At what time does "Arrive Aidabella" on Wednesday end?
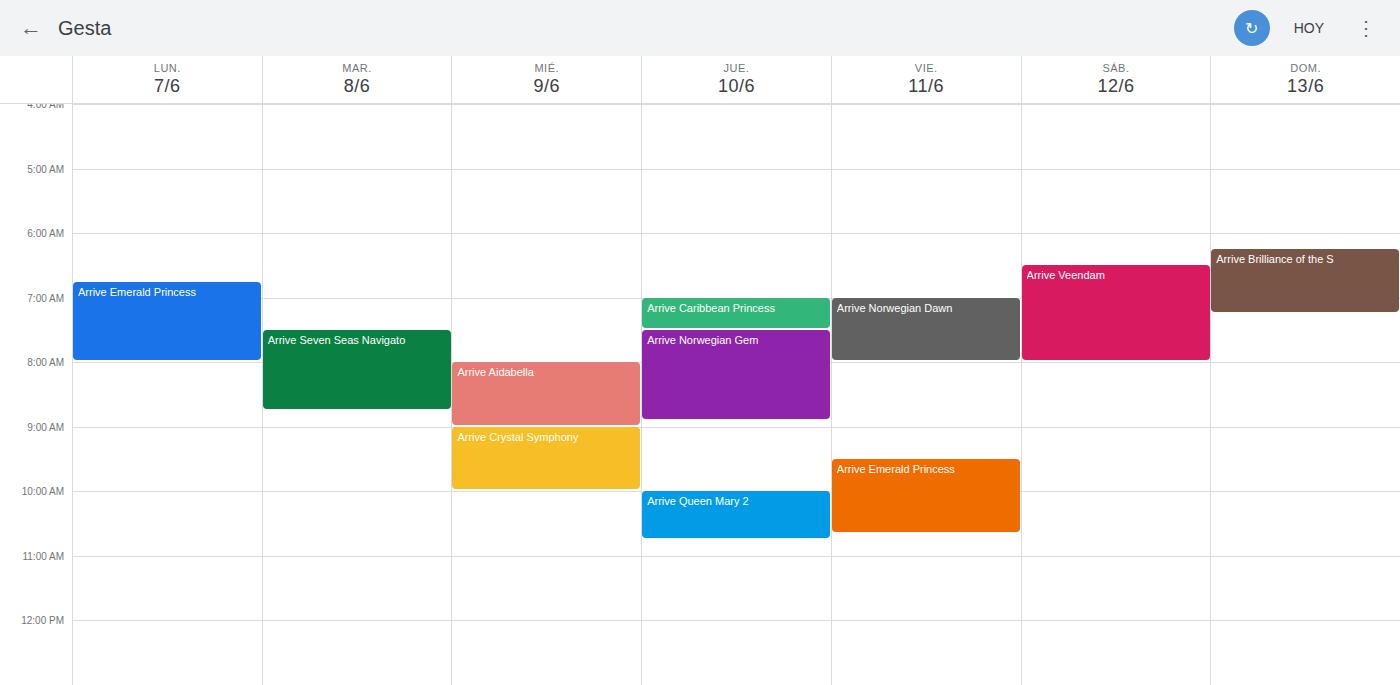
9:00 AM